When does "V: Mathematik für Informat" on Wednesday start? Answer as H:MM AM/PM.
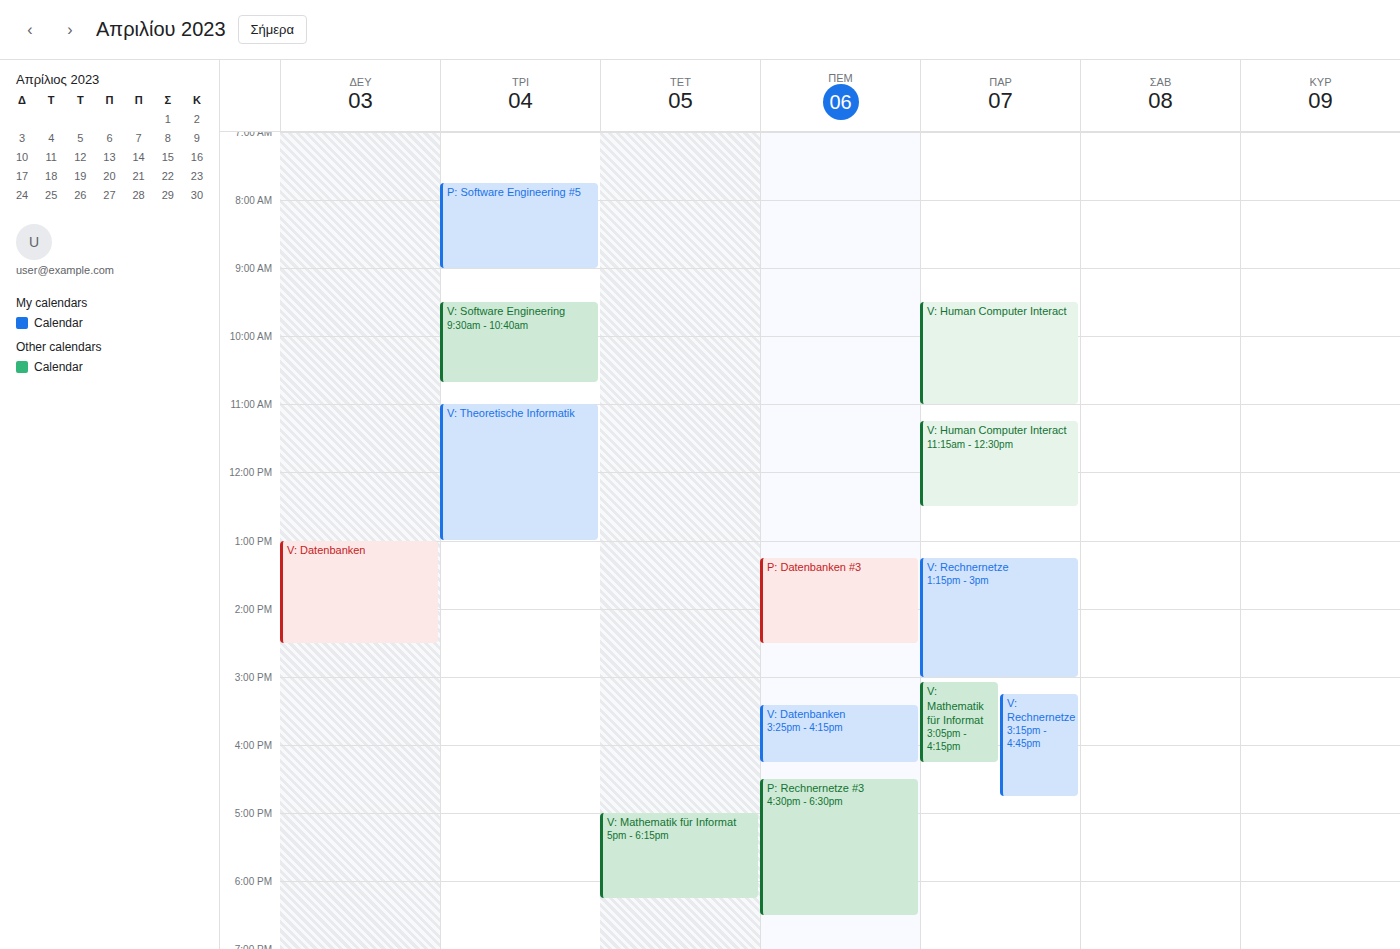
5:00 PM